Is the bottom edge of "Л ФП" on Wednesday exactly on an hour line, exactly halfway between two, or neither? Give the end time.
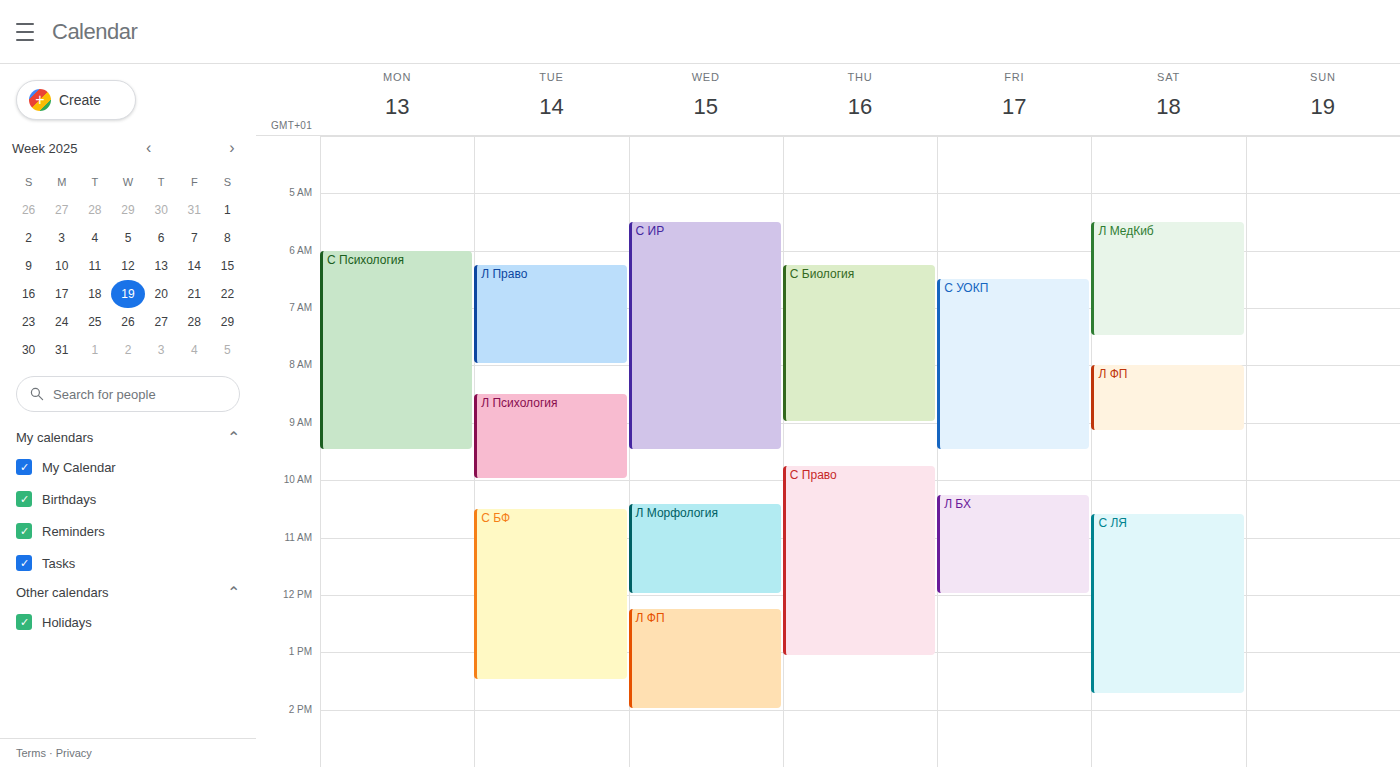
2:00 PM -- exactly on the 2 PM line.